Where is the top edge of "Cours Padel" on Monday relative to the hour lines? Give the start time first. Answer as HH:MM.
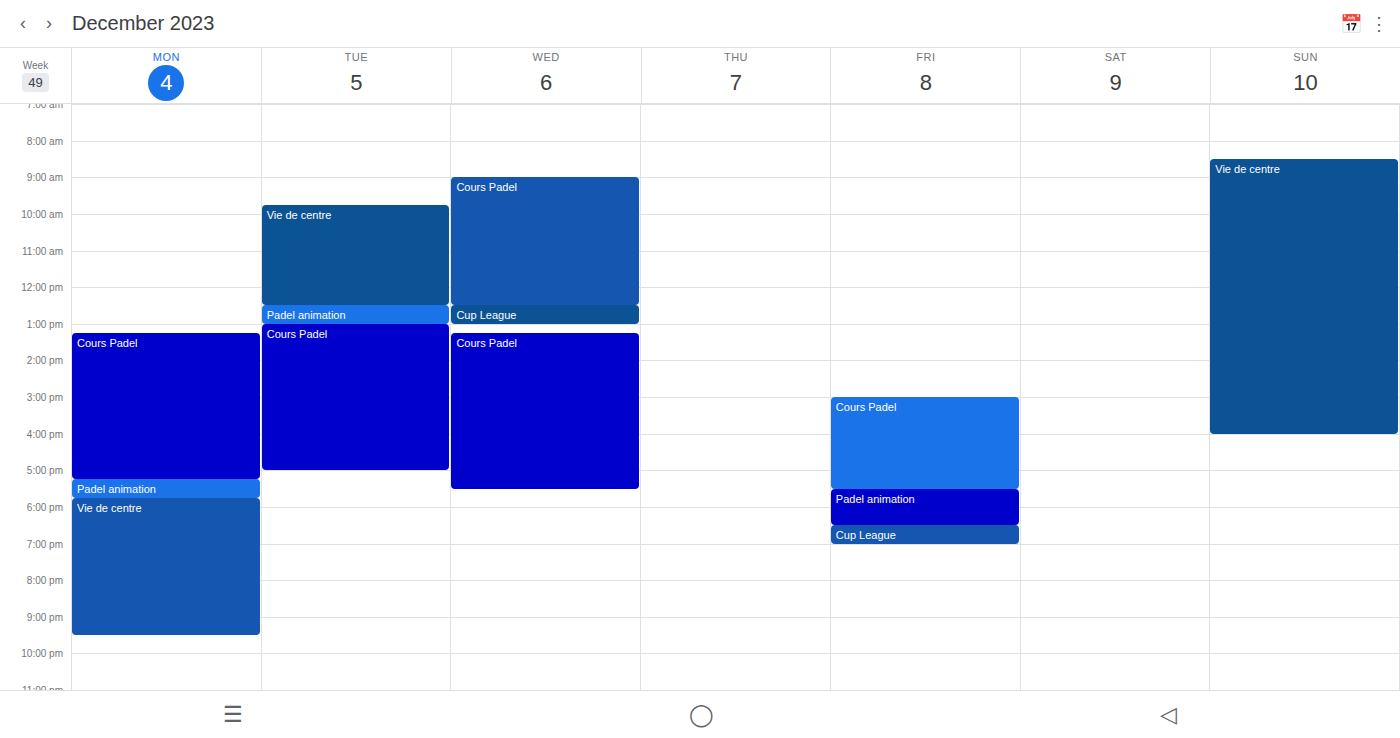
13:15 -- neither: a quarter of the way from the 13:00 line to the 14:00 line.